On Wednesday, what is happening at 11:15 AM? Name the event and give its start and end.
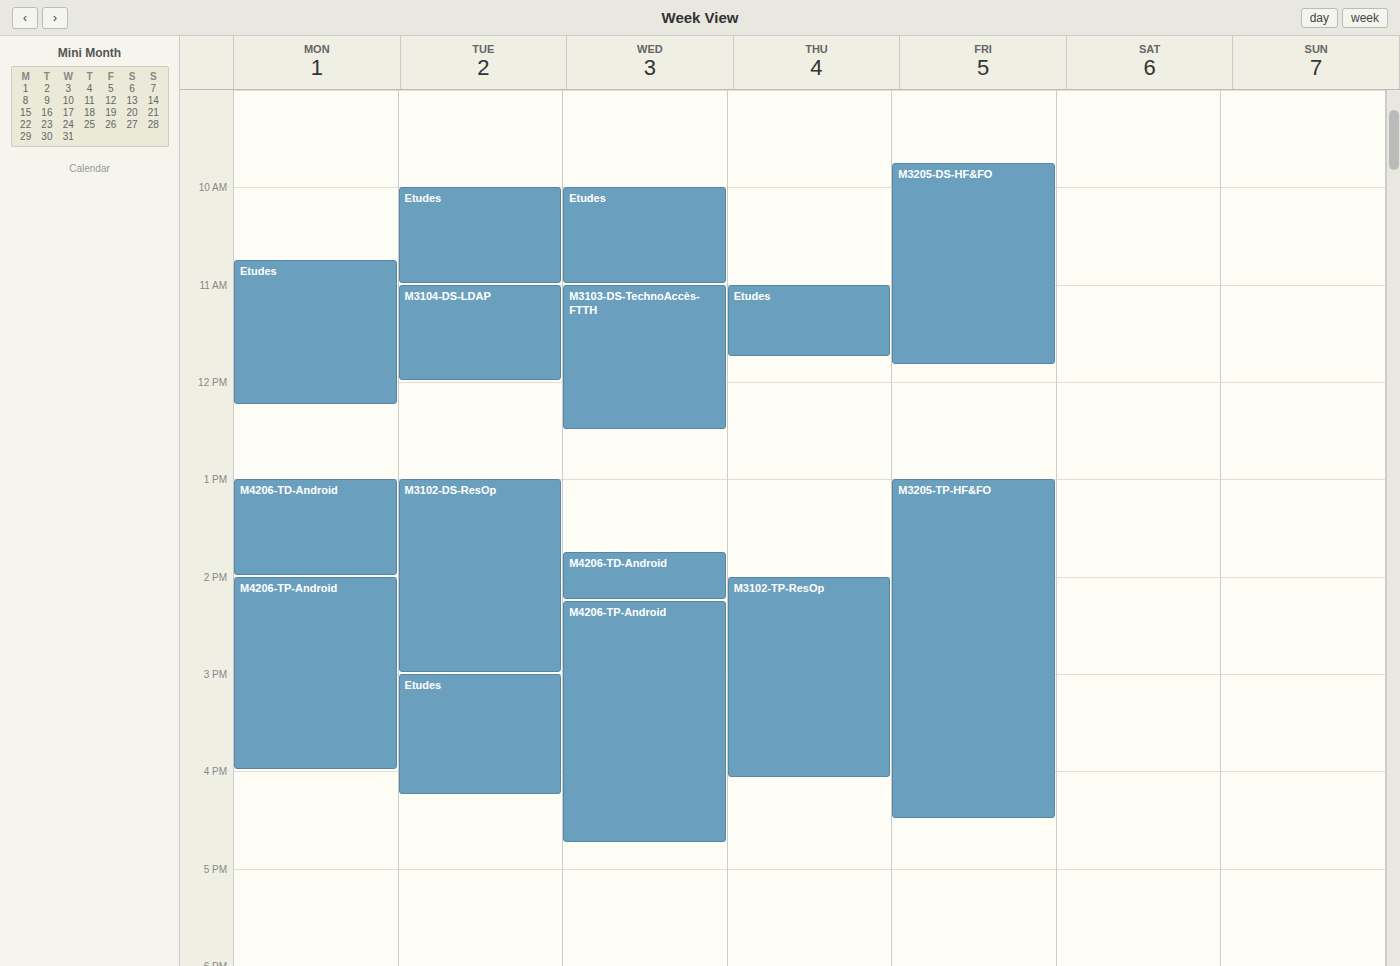
"M3103-DS-TechnoAccès-FTTH", 11:00 AM to 12:30 PM